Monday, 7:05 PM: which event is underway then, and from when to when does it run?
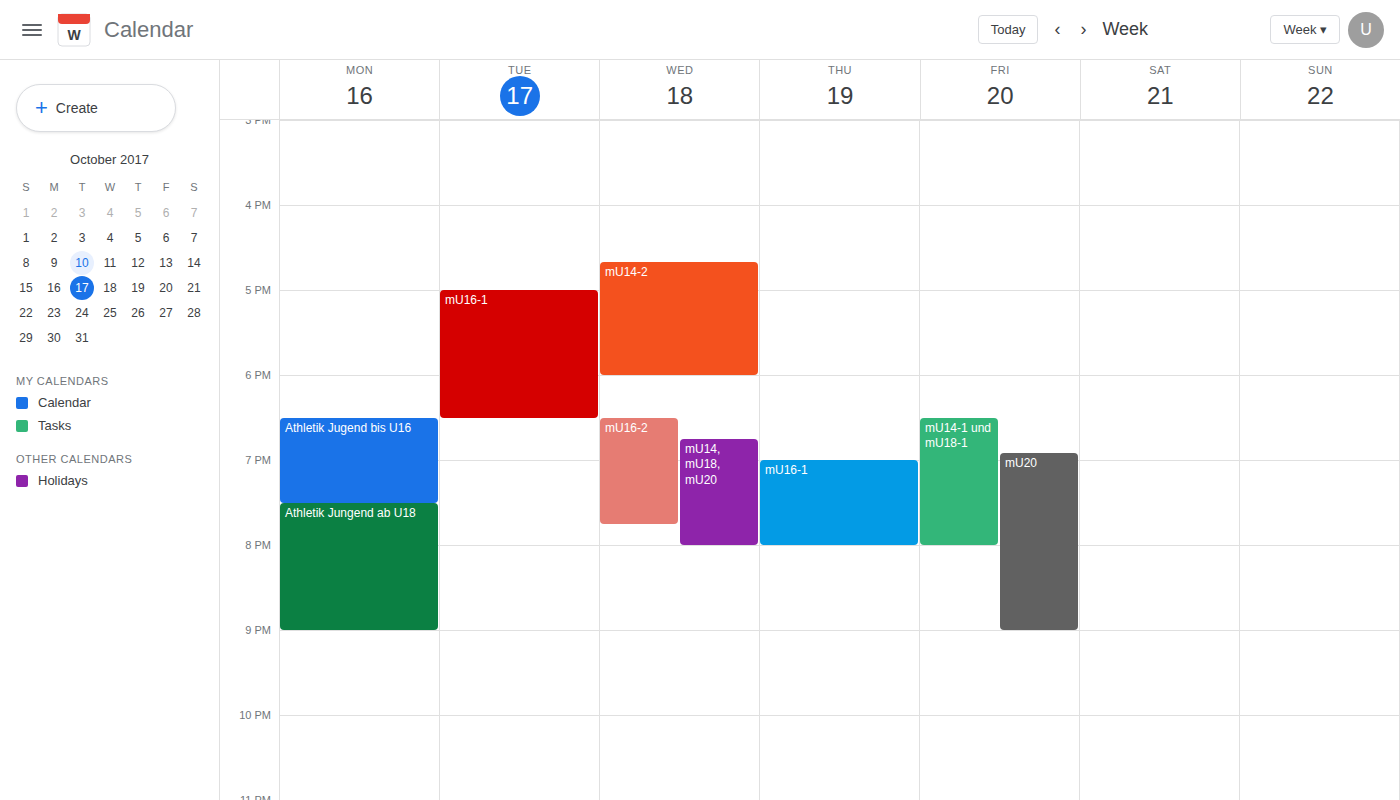
"Athletik Jugend bis U16", 6:30 PM to 7:30 PM